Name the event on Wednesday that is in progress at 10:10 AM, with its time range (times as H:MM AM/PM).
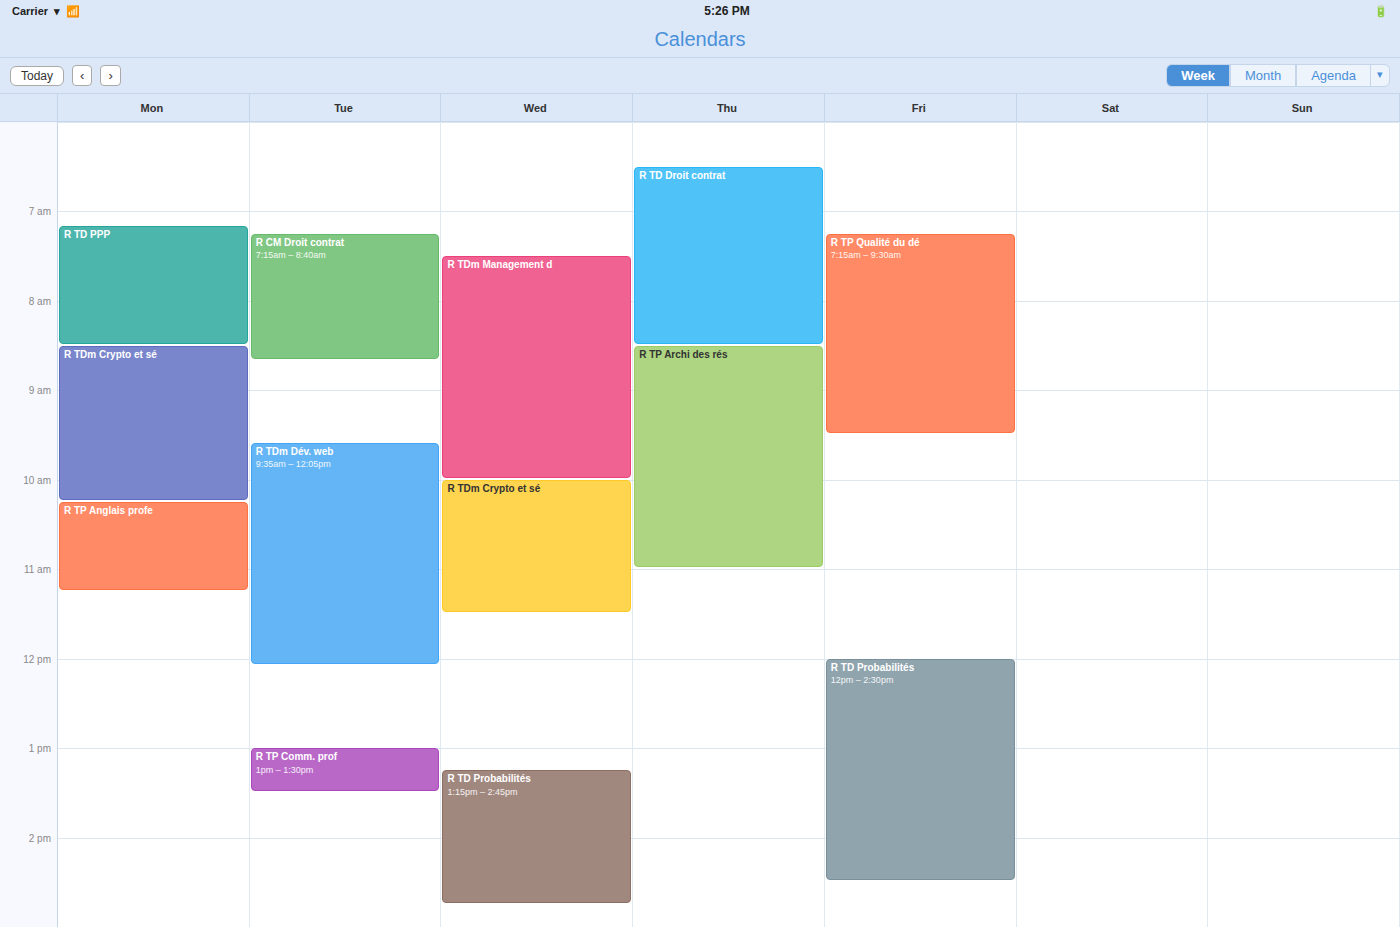
"R TDm Crypto et sé", 10:00 AM to 11:30 AM